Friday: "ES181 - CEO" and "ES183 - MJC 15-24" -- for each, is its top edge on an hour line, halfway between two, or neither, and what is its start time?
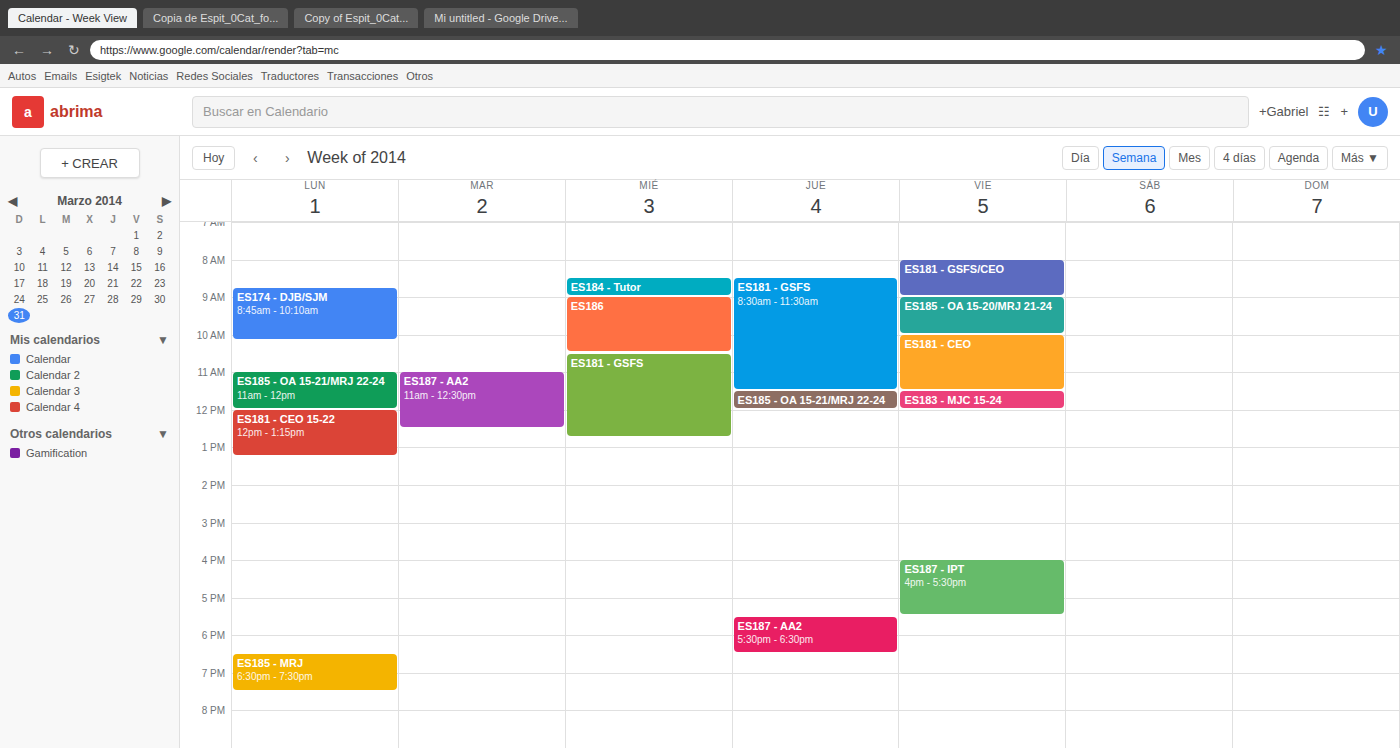
"ES181 - CEO": 10:00 AM, exactly on the 10 AM line. "ES183 - MJC 15-24": 11:30 AM, halfway between the 11 AM and 12 PM lines.